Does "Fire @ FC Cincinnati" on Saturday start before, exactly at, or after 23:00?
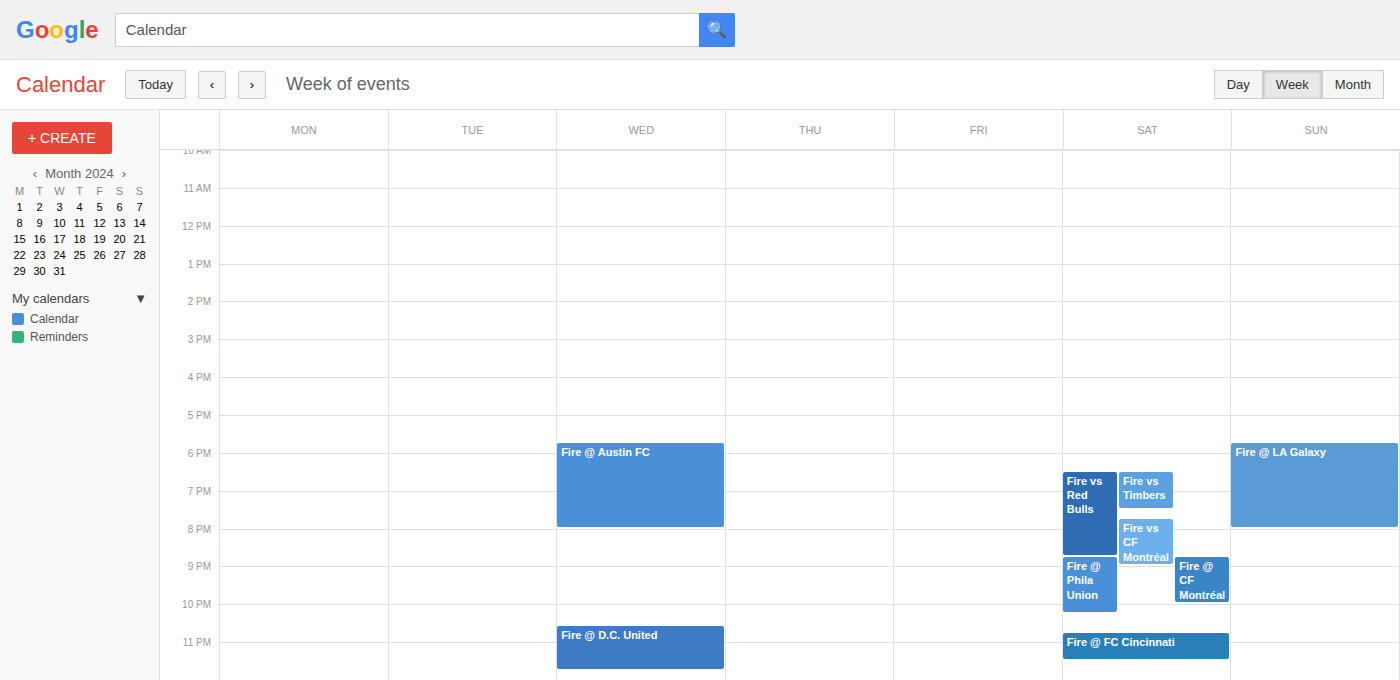
22:45 -- before 23:00, 15 minutes above the 23:00 line.